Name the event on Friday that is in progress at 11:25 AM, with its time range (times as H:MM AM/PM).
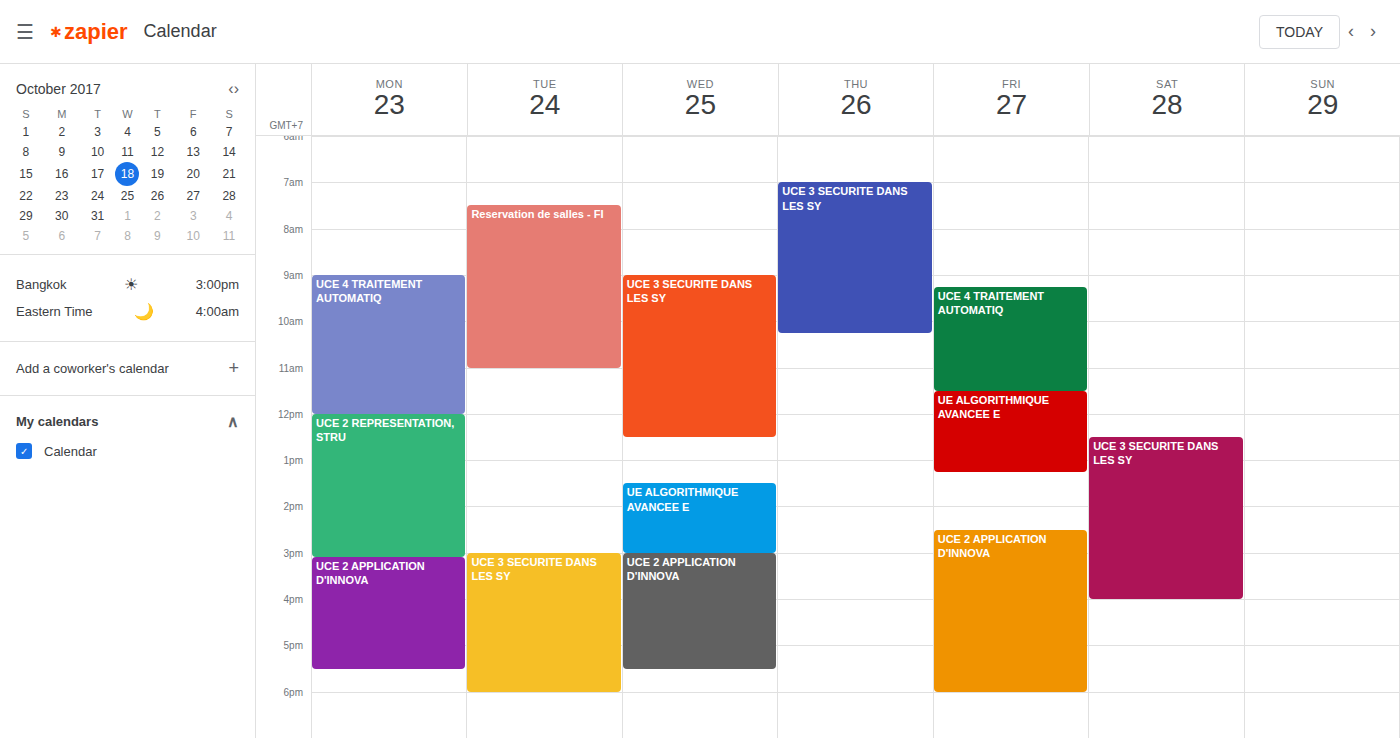
"UCE 4 TRAITEMENT AUTOMATIQ", 9:15 AM to 11:30 AM